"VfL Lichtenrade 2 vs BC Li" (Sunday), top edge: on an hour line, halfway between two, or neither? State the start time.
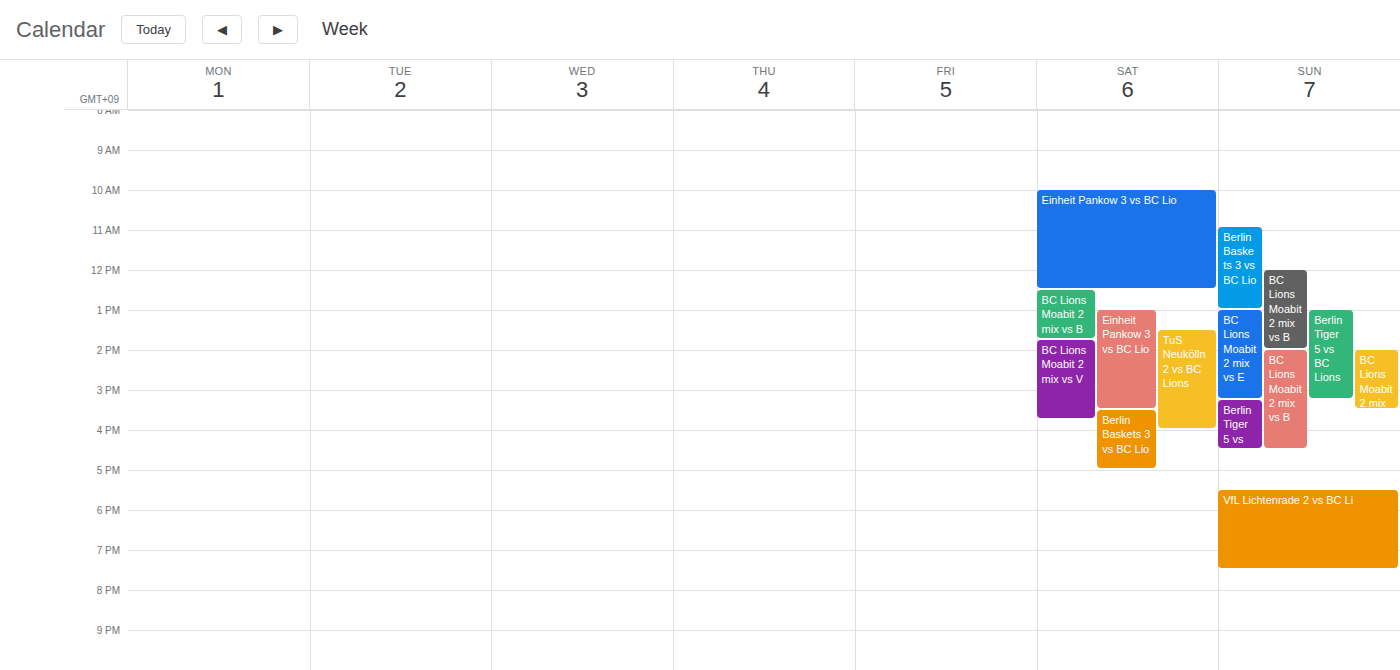
5:30 PM -- halfway between the 5 PM and 6 PM lines.